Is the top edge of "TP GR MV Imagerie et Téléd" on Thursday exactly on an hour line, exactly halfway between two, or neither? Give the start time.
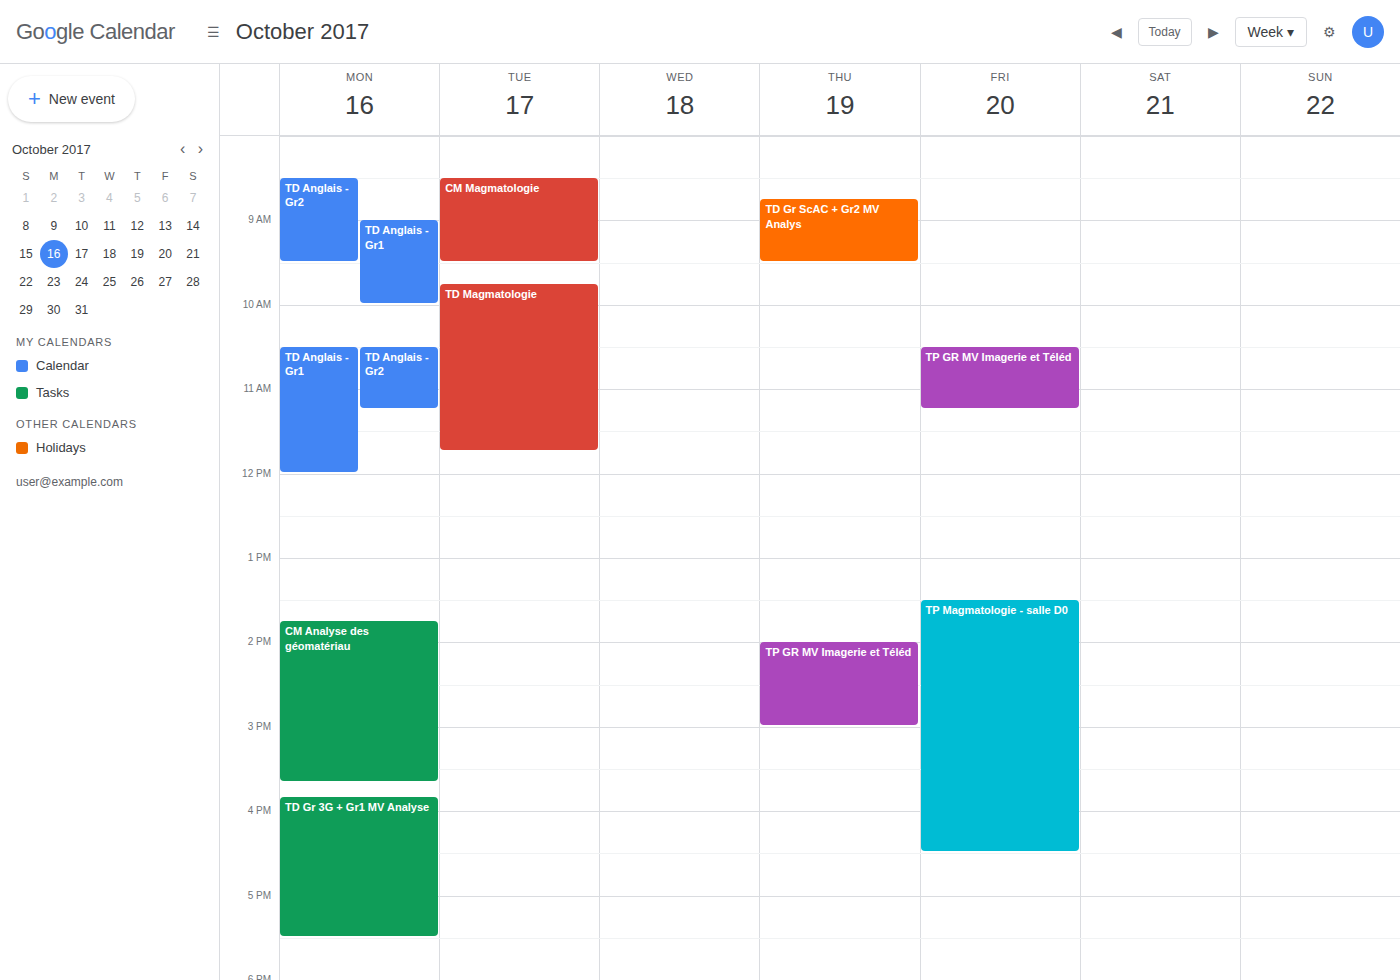
2:00 PM -- exactly on the 2 PM line.